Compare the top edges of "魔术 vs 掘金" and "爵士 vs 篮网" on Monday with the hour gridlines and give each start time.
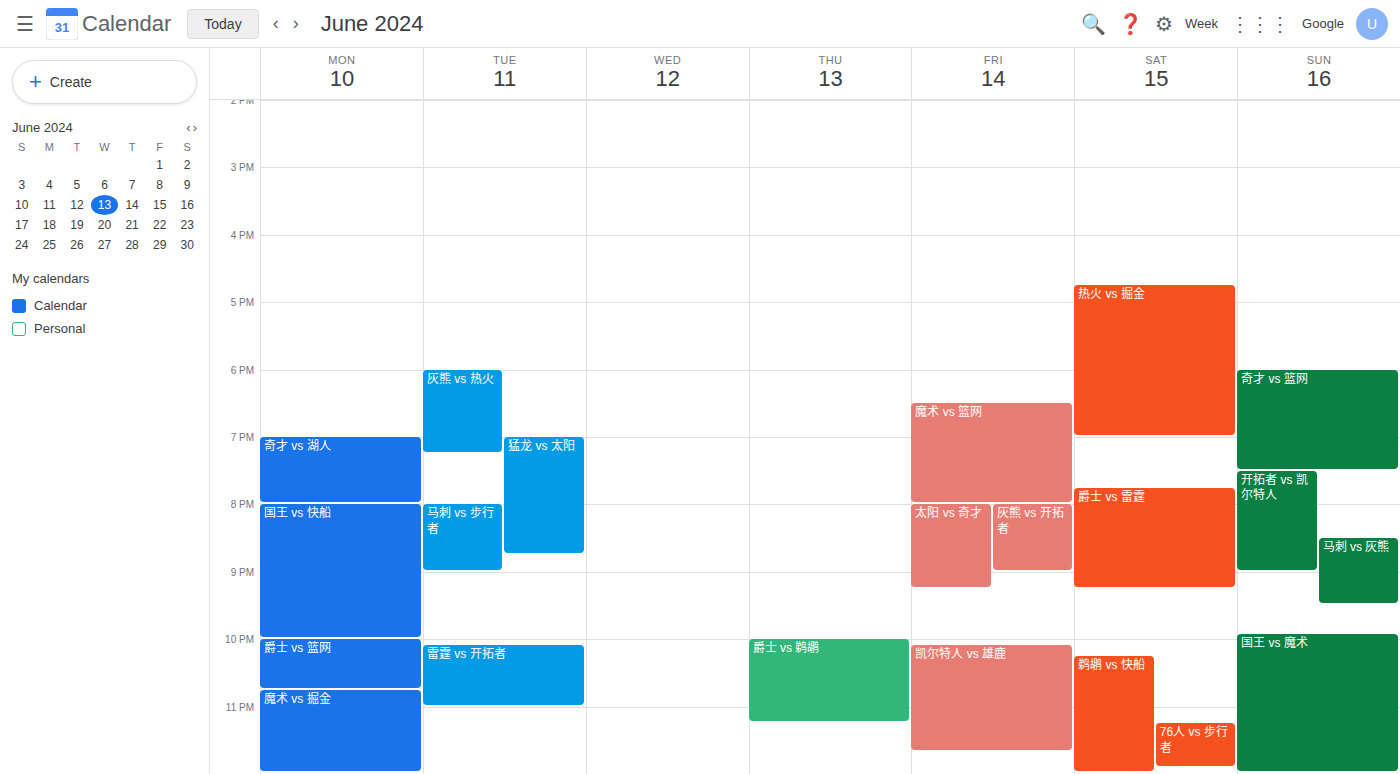
"魔术 vs 掘金": 10:45 PM, neither: three quarters of the way from the 10 PM line to the 11 PM line. "爵士 vs 篮网": 10:00 PM, exactly on the 10 PM line.